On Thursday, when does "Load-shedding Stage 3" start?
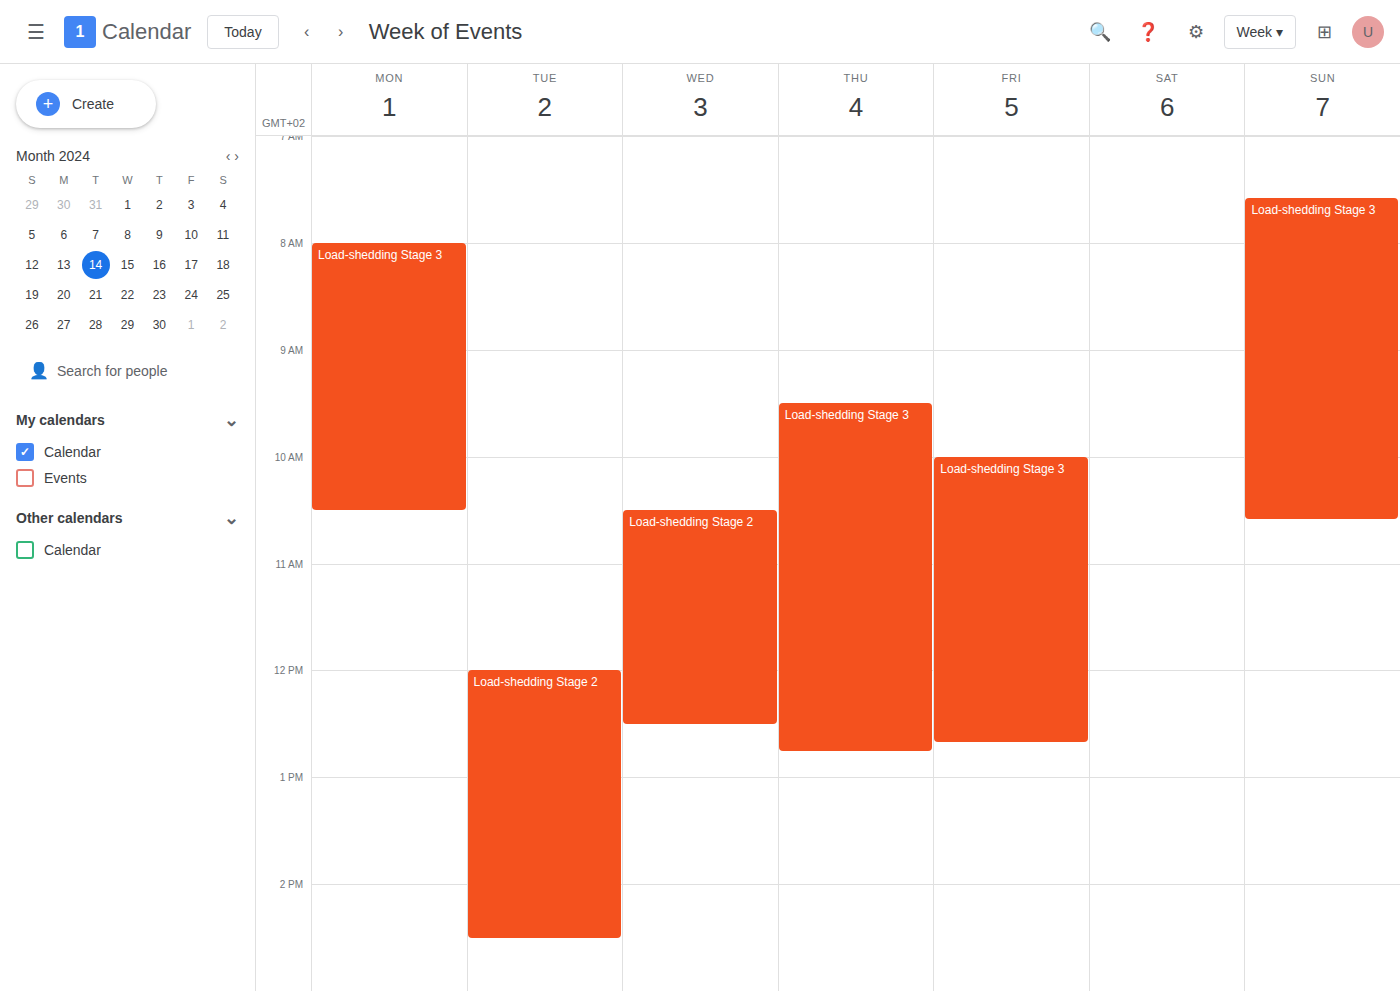
9:30 AM